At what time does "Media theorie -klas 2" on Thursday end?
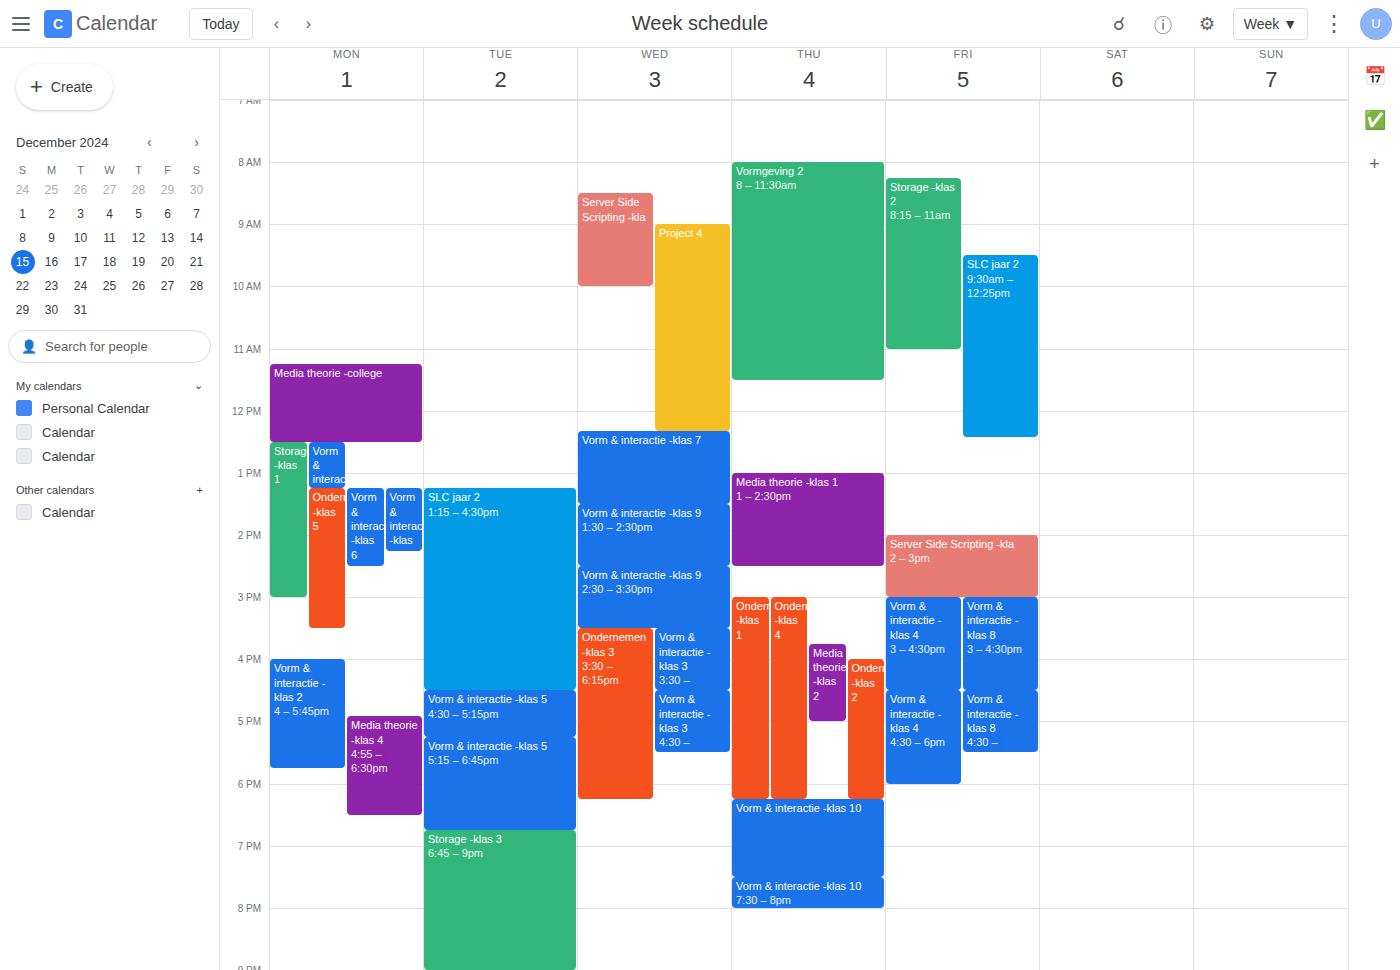
5:00 PM